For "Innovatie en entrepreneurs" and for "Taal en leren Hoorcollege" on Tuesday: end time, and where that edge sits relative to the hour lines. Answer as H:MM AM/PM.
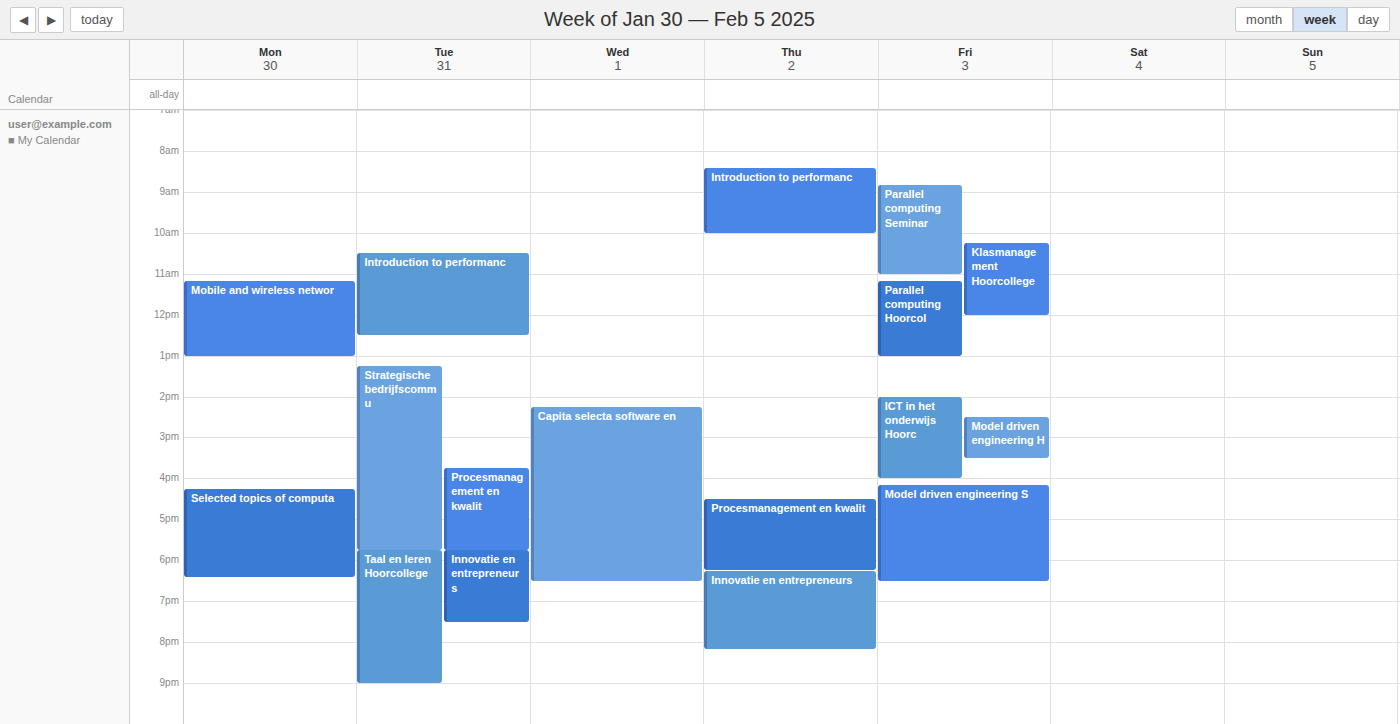
"Innovatie en entrepreneurs": 7:30 PM, halfway between the 7 PM and 8 PM lines. "Taal en leren Hoorcollege": 9:00 PM, exactly on the 9 PM line.